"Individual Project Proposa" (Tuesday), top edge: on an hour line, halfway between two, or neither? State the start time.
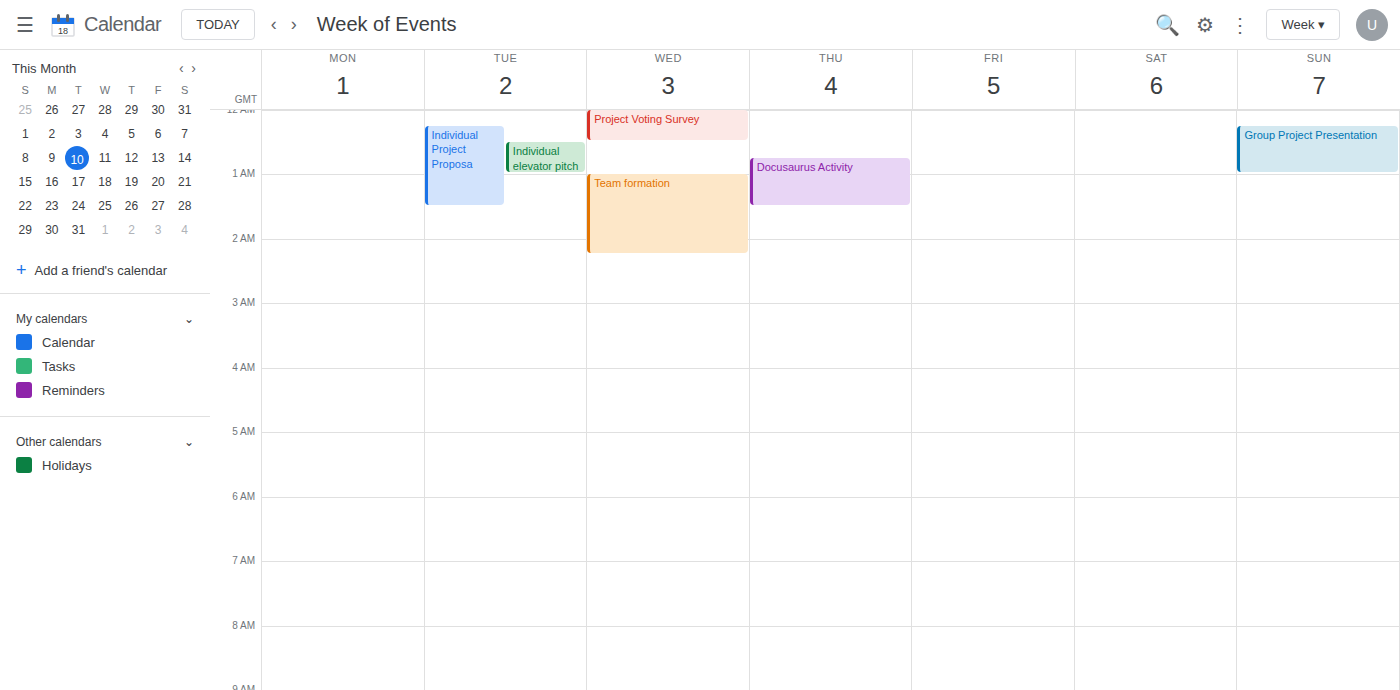
00:15 -- neither: a quarter of the way from the 00:00 line to the 01:00 line.